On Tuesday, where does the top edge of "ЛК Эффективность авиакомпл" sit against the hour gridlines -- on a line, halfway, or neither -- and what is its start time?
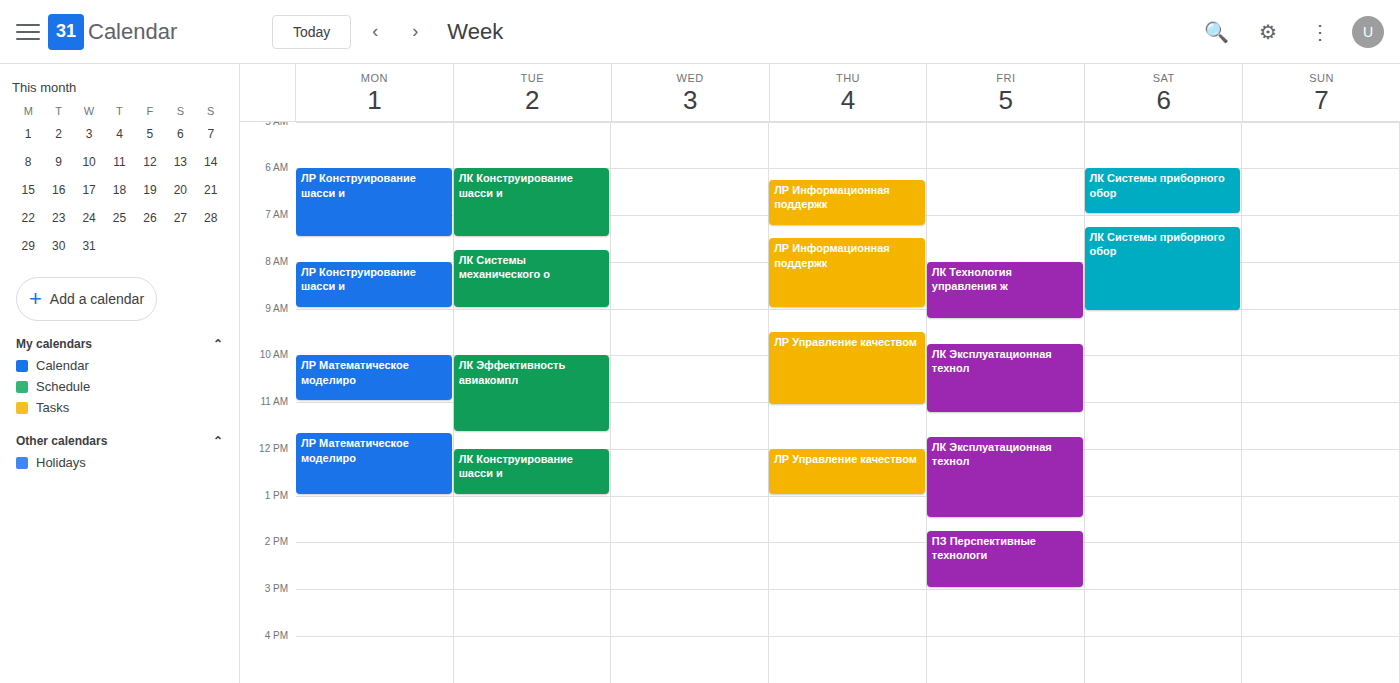
10:00 AM -- exactly on the 10 AM line.